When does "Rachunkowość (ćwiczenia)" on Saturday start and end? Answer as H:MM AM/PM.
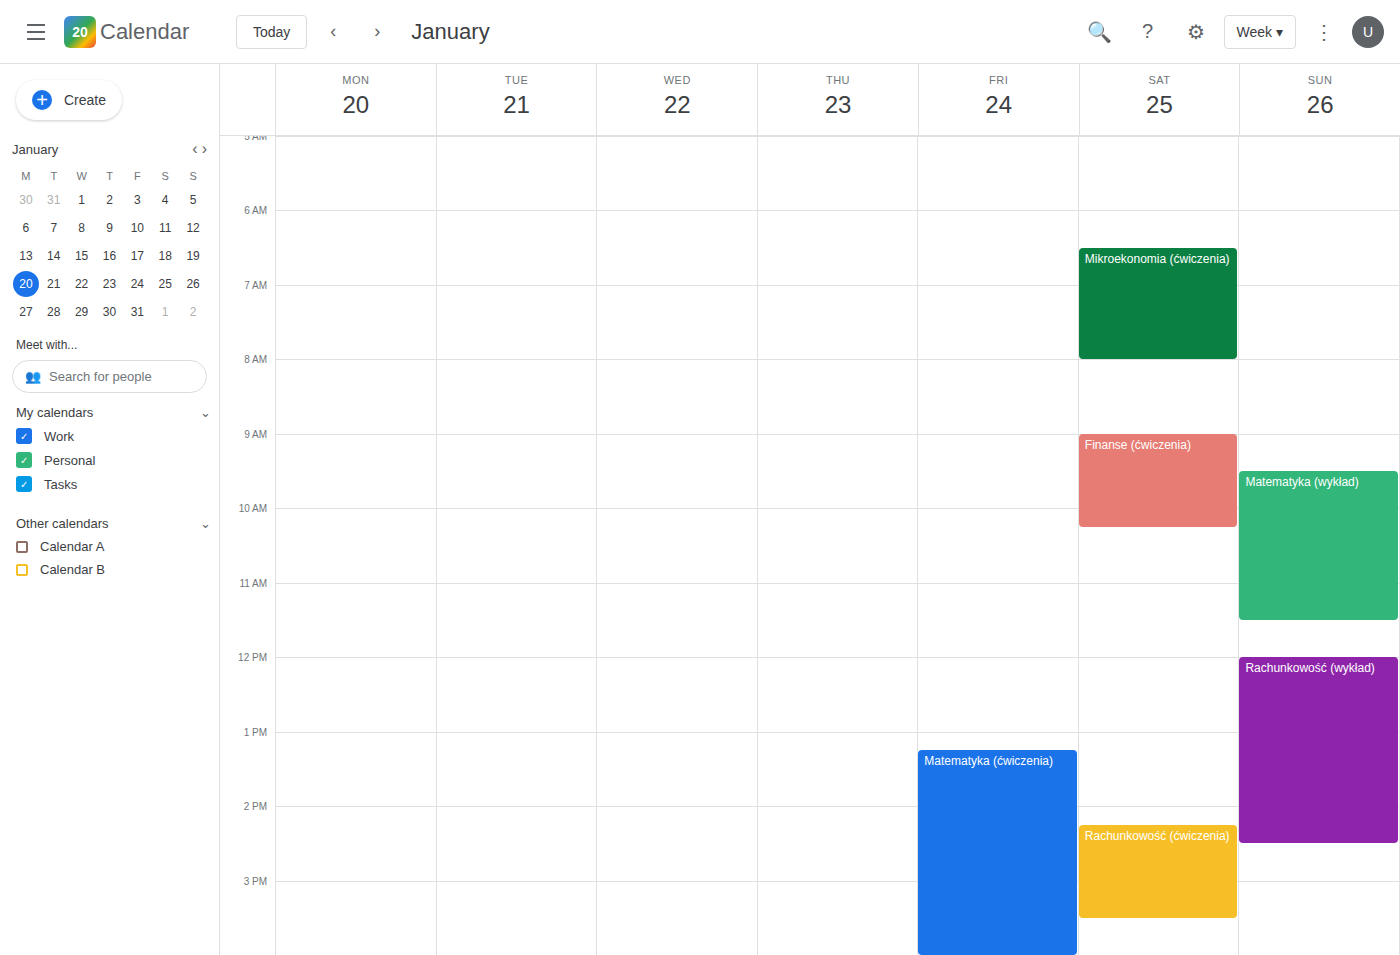
2:15 PM to 3:30 PM